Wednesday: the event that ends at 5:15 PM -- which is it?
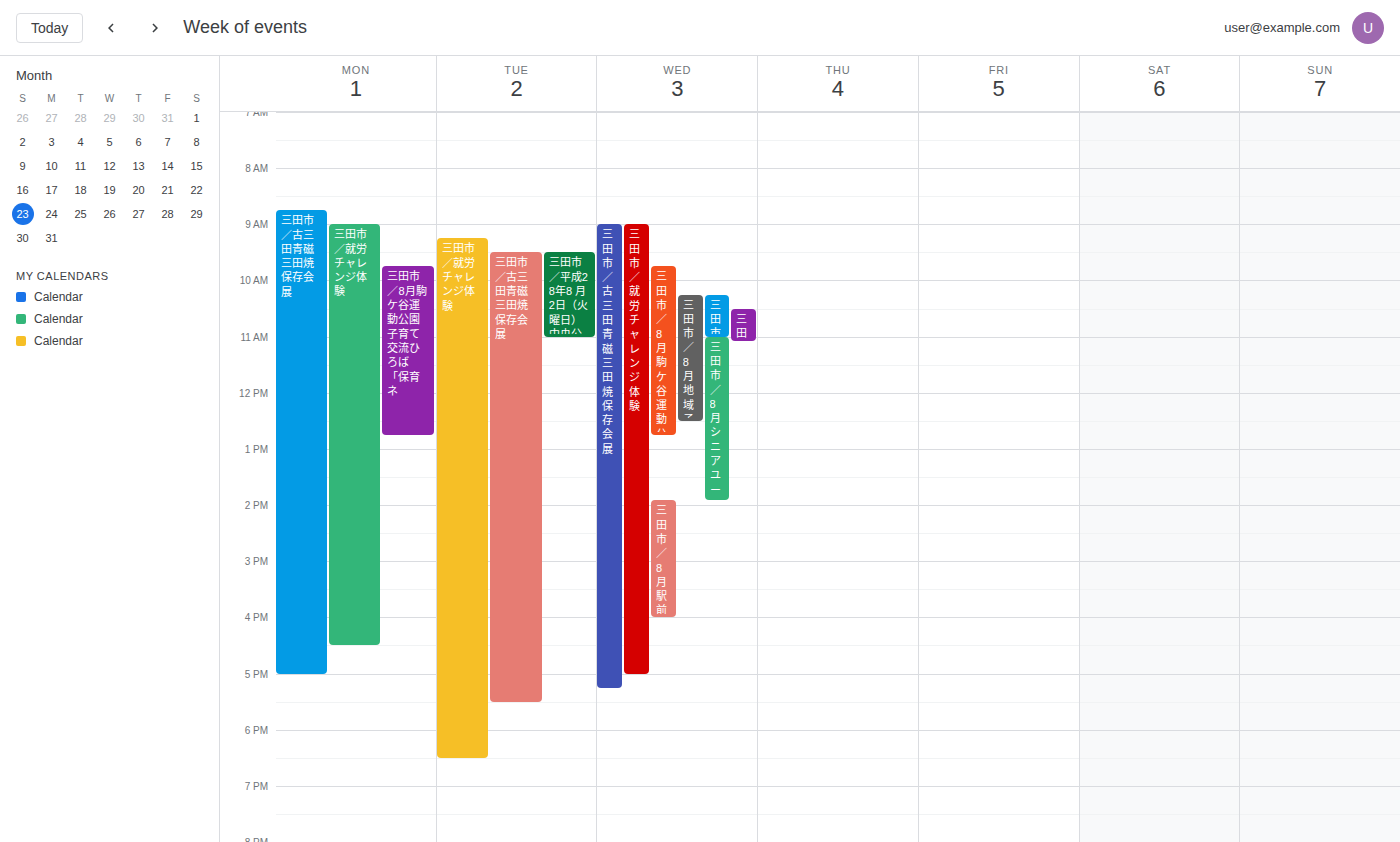
"三田市／古三田青磁三田焼保存会展"